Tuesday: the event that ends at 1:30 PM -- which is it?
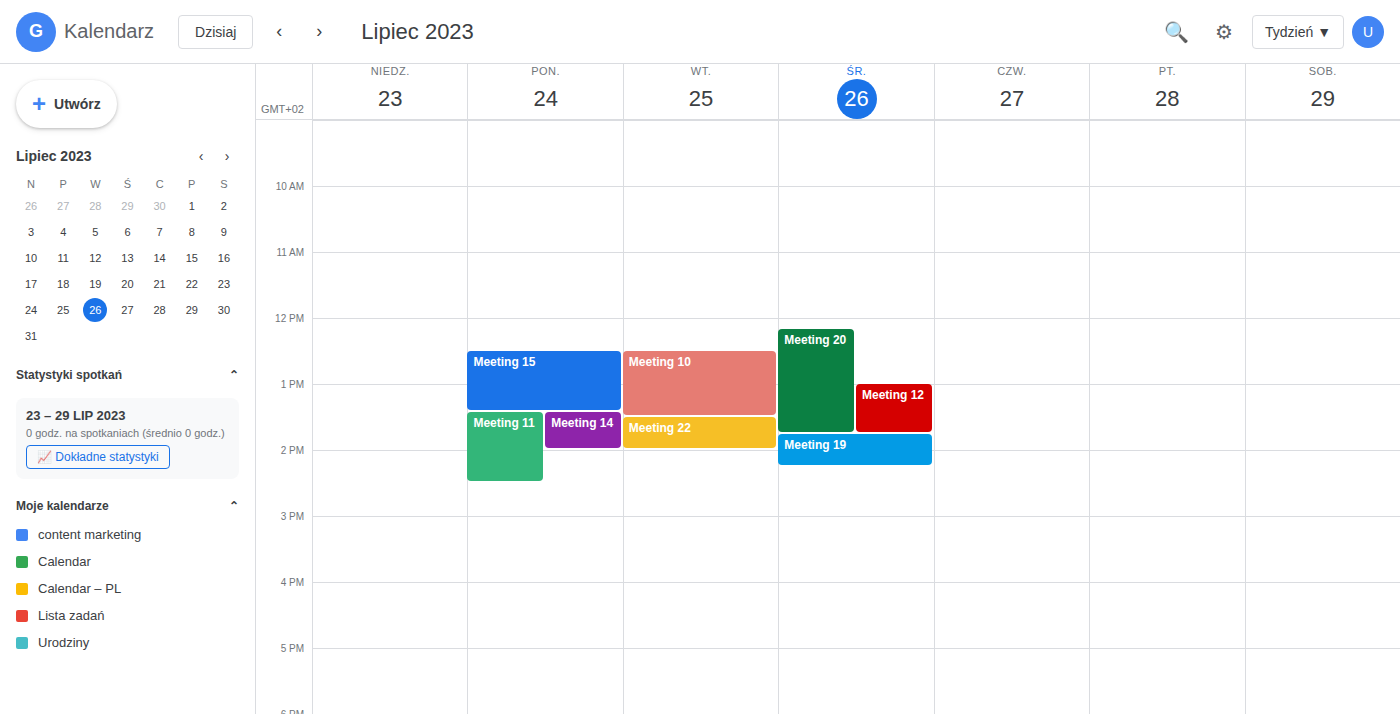
"Meeting 10"